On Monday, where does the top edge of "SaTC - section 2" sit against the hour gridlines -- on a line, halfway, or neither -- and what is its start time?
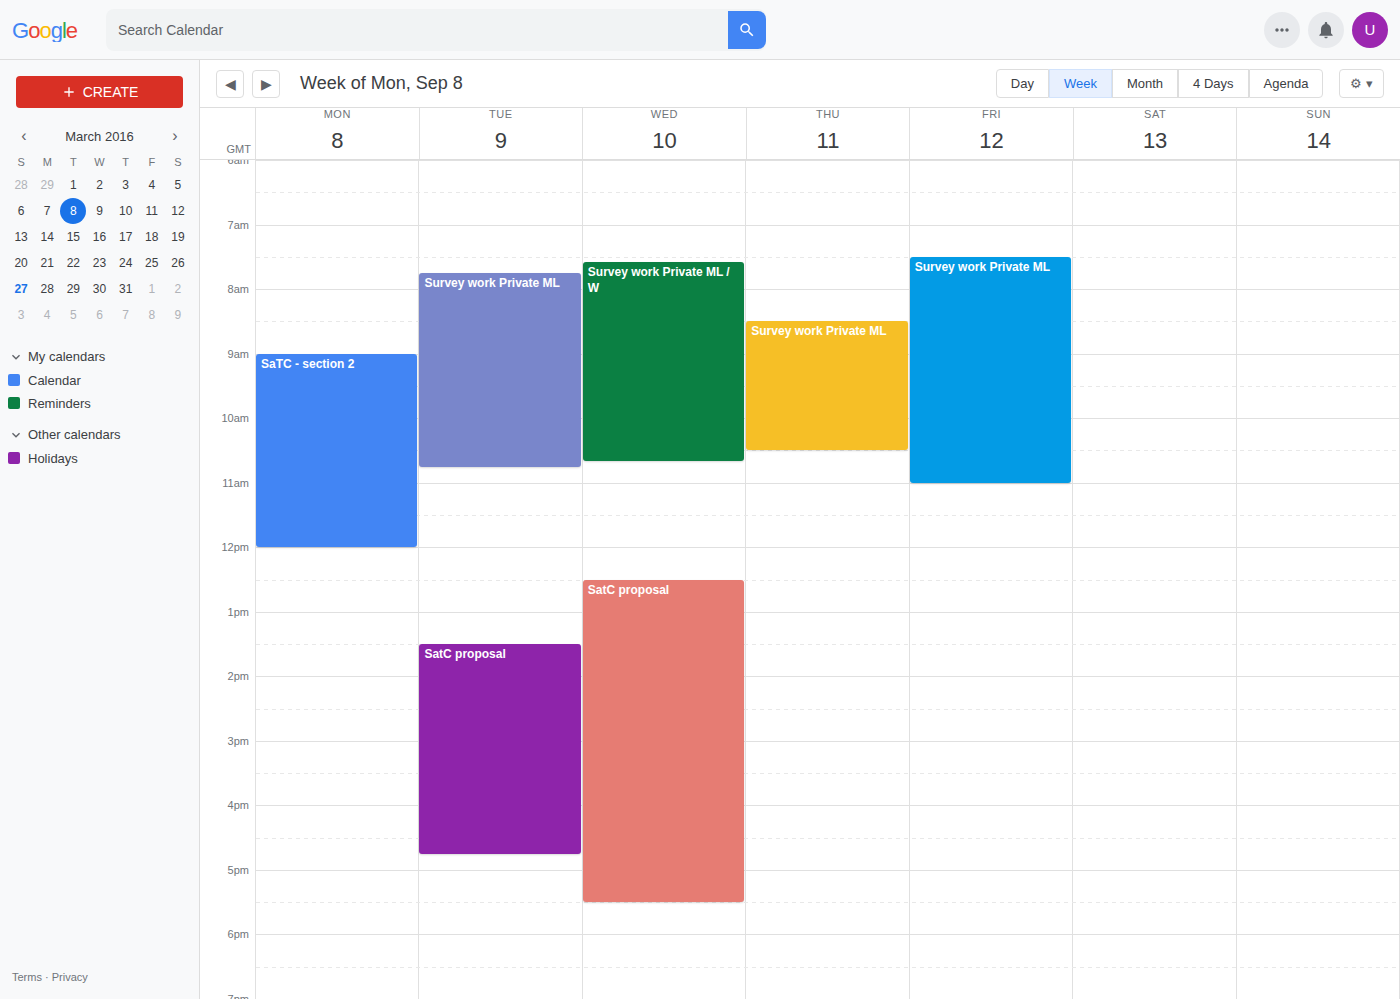
9:00 AM -- exactly on the 9 AM line.